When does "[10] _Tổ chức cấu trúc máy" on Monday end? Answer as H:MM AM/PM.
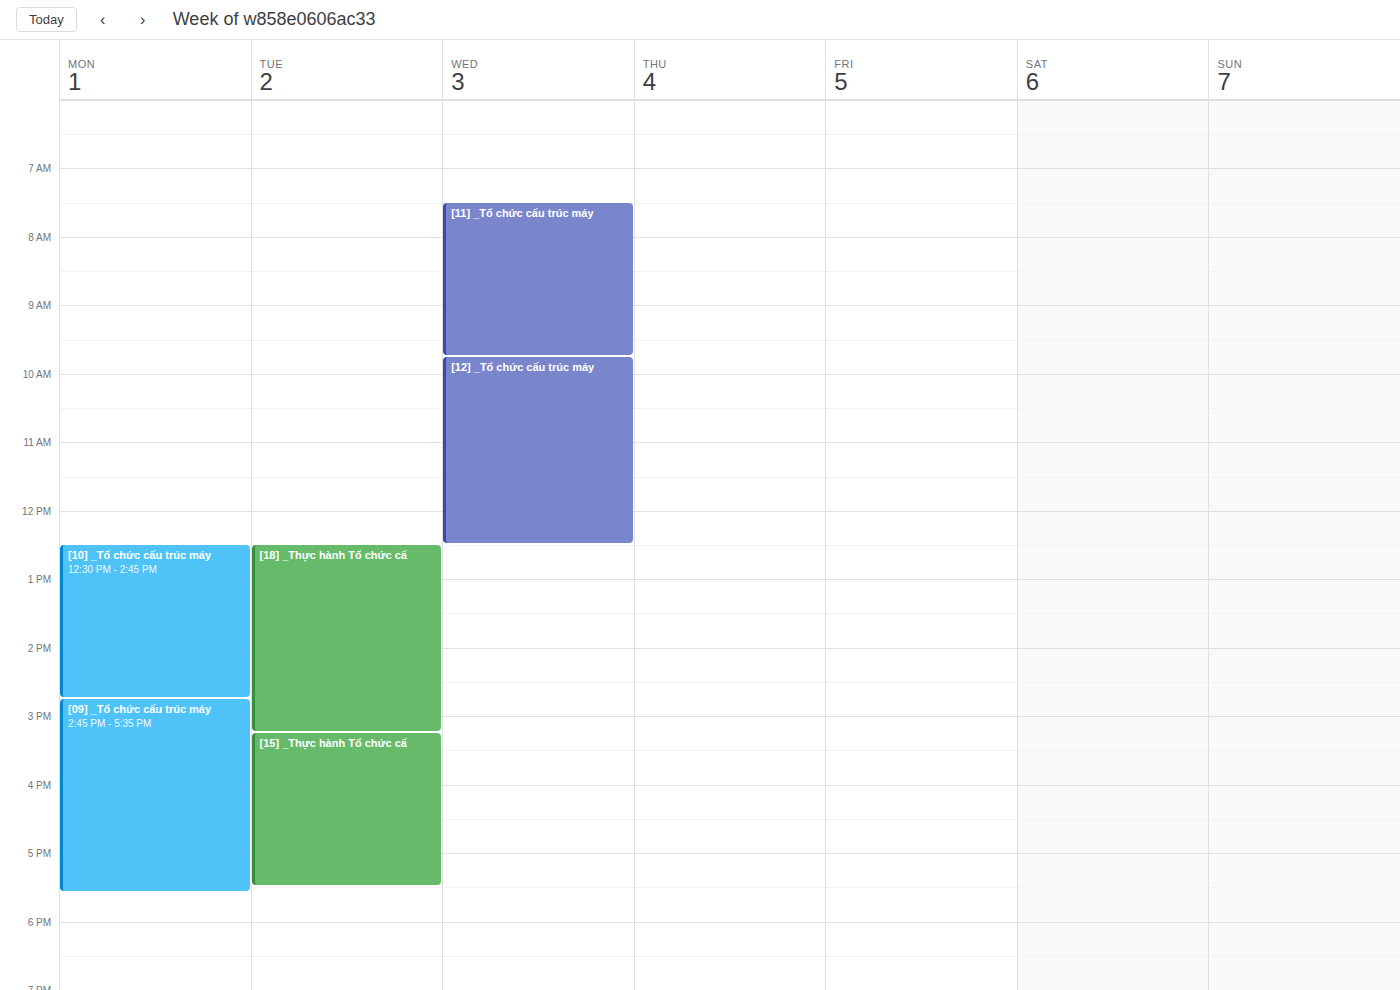
2:45 PM